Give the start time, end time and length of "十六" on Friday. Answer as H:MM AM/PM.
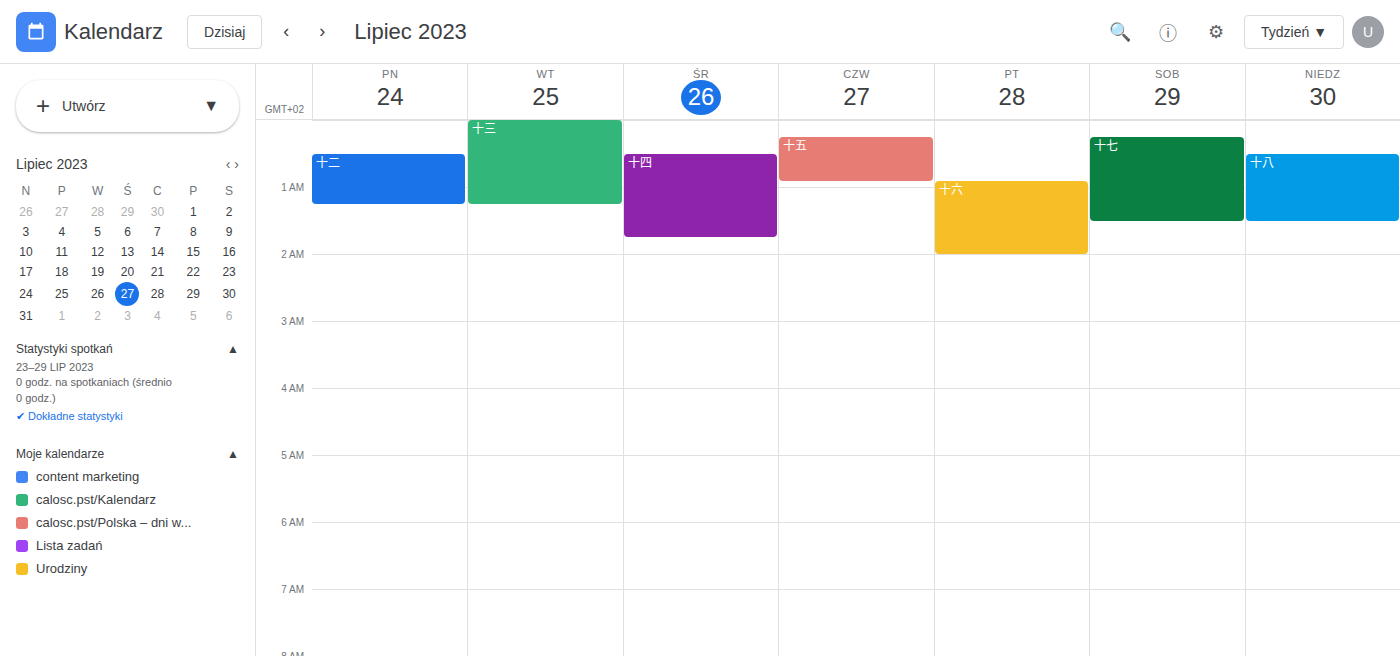
12:55 AM to 2:00 AM, 1 hour 5 minutes